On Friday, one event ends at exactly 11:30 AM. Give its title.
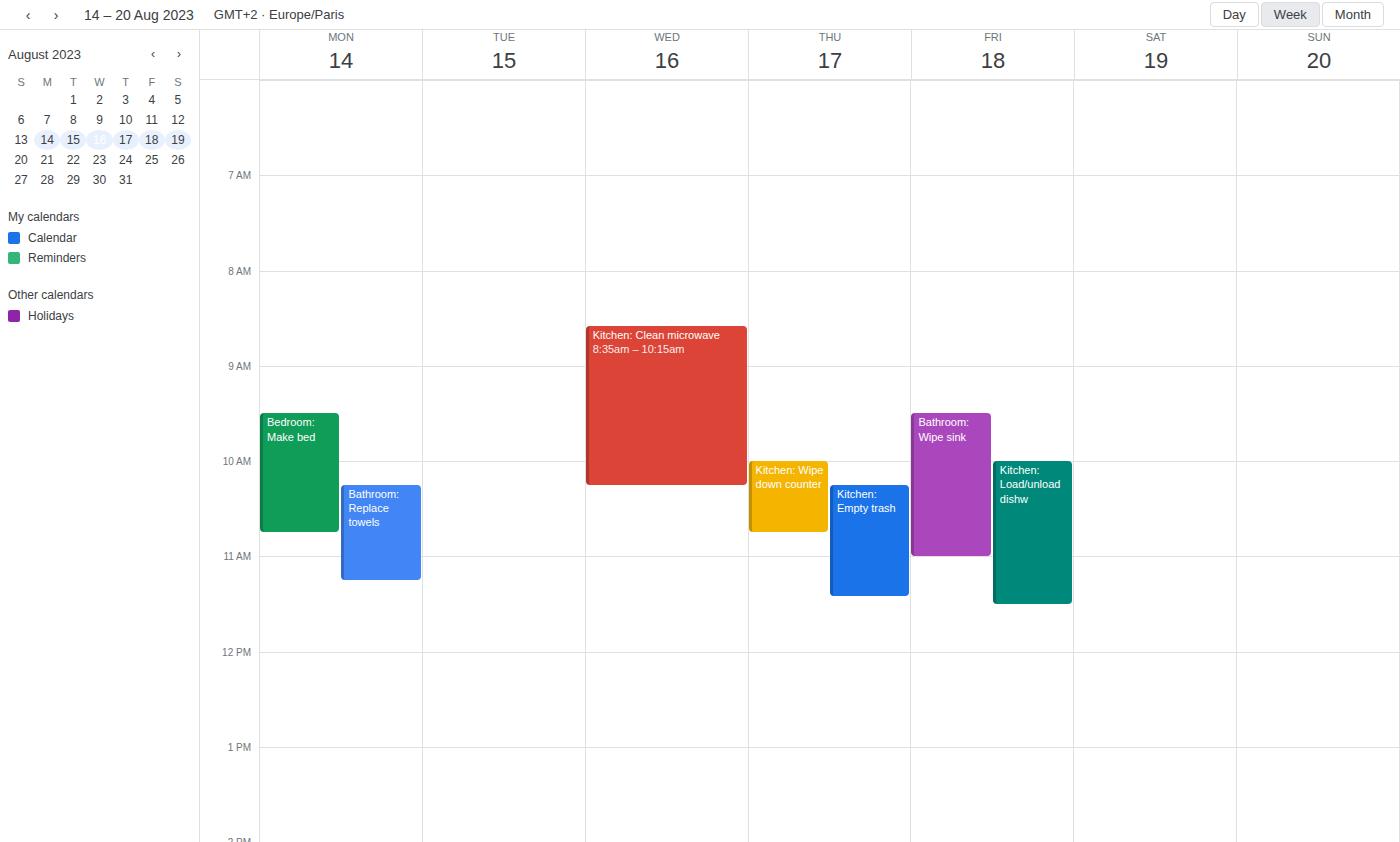
"Kitchen: Load/unload dishw"